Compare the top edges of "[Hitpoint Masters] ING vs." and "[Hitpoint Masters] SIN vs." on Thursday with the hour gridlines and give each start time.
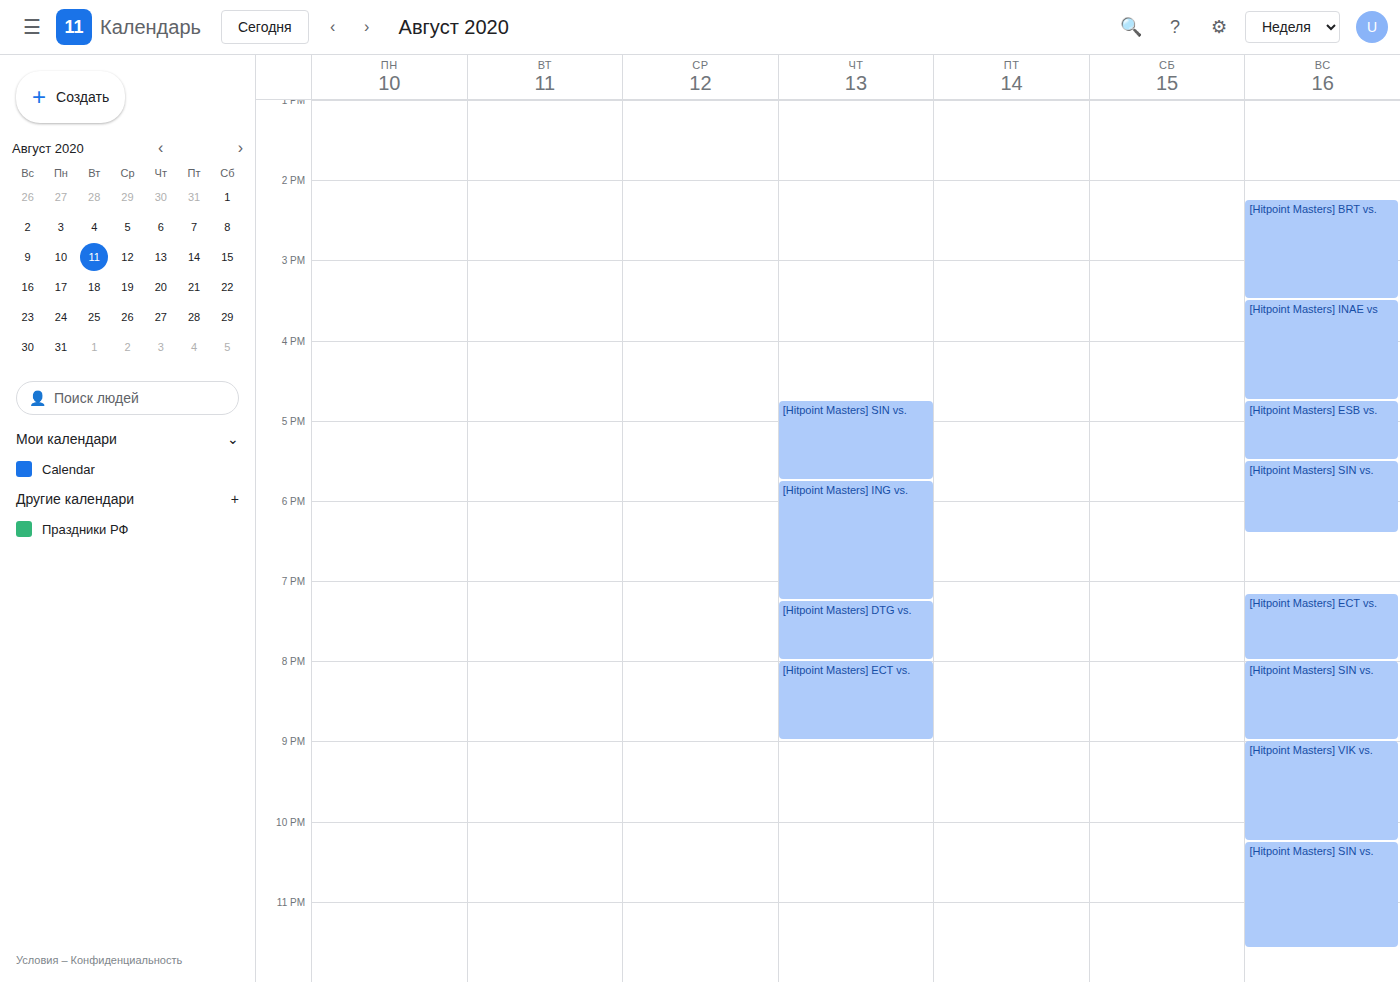
"[Hitpoint Masters] ING vs.": 17:45, neither: three quarters of the way from the 17:00 line to the 18:00 line. "[Hitpoint Masters] SIN vs.": 16:45, neither: three quarters of the way from the 16:00 line to the 17:00 line.